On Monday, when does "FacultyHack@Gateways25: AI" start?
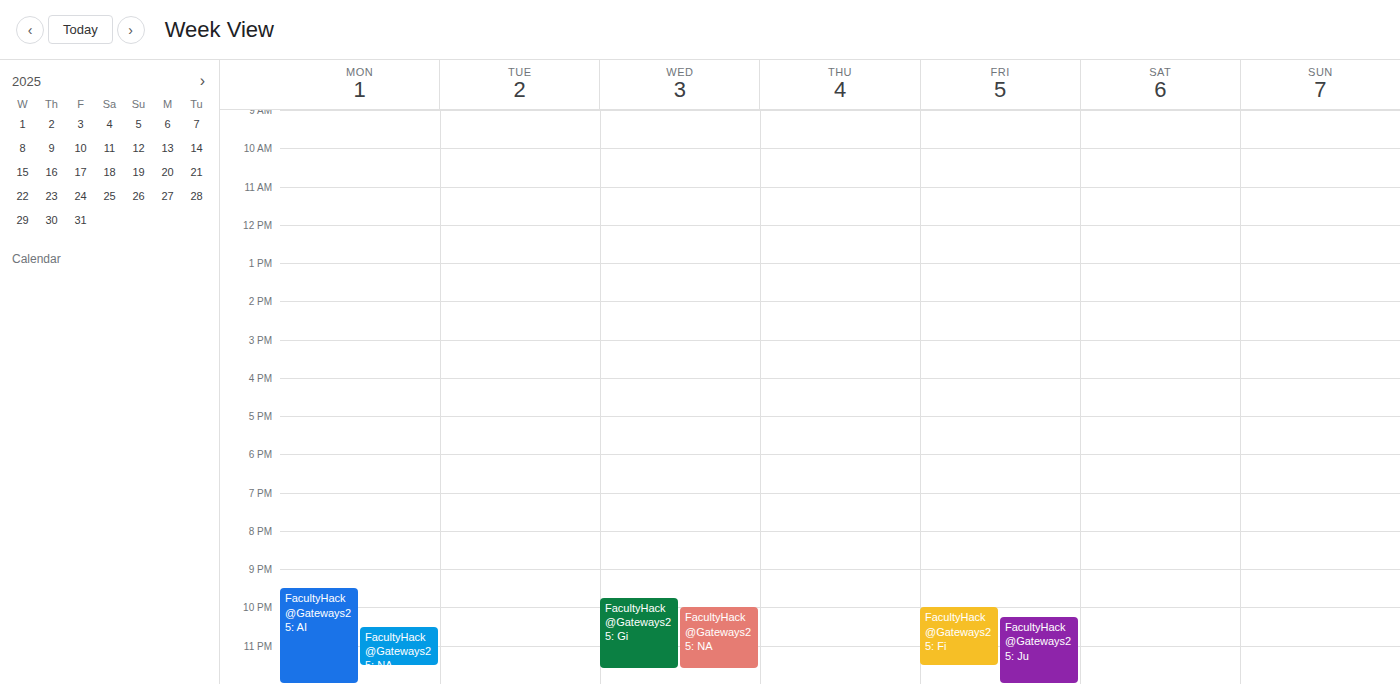
9:30 PM